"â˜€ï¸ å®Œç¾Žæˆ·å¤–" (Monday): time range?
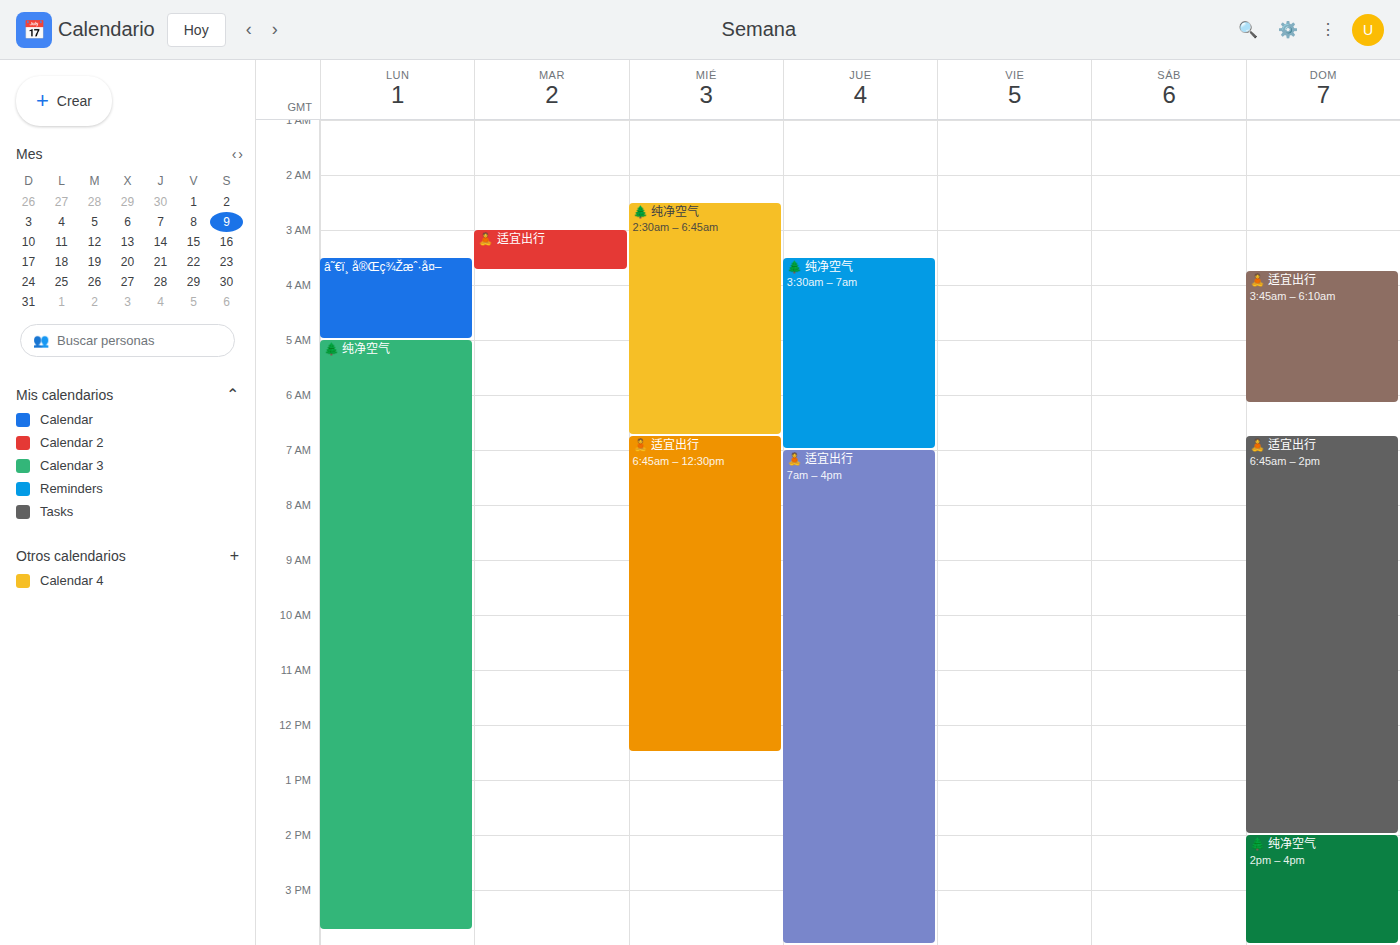
3:30 AM to 5:00 AM